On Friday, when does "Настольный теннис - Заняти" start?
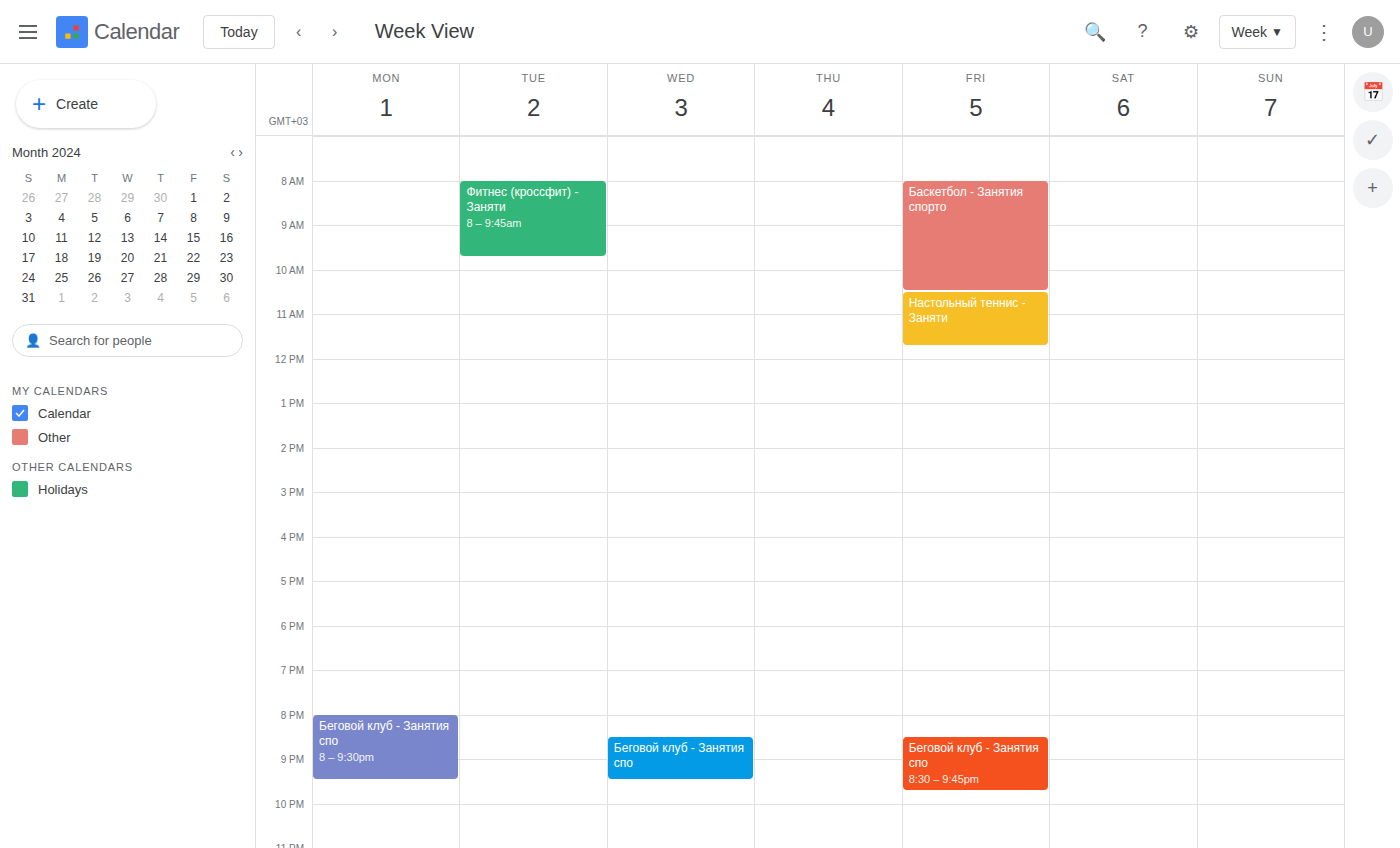
10:30 AM